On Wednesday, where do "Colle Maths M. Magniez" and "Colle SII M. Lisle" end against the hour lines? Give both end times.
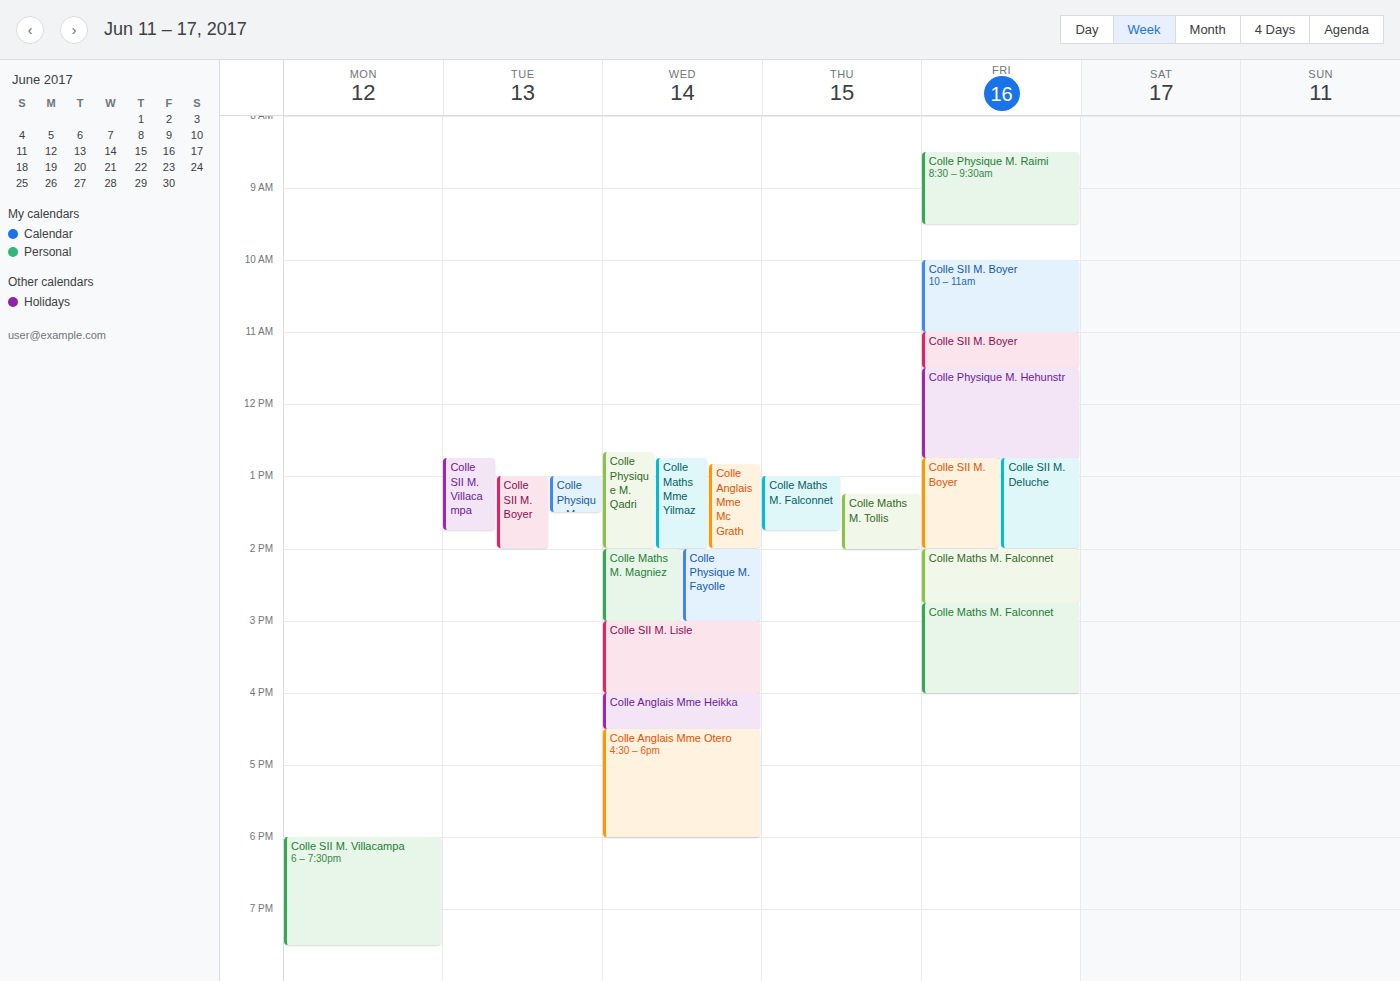
"Colle Maths M. Magniez": 3:00 PM, exactly on the 3 PM line. "Colle SII M. Lisle": 4:00 PM, exactly on the 4 PM line.